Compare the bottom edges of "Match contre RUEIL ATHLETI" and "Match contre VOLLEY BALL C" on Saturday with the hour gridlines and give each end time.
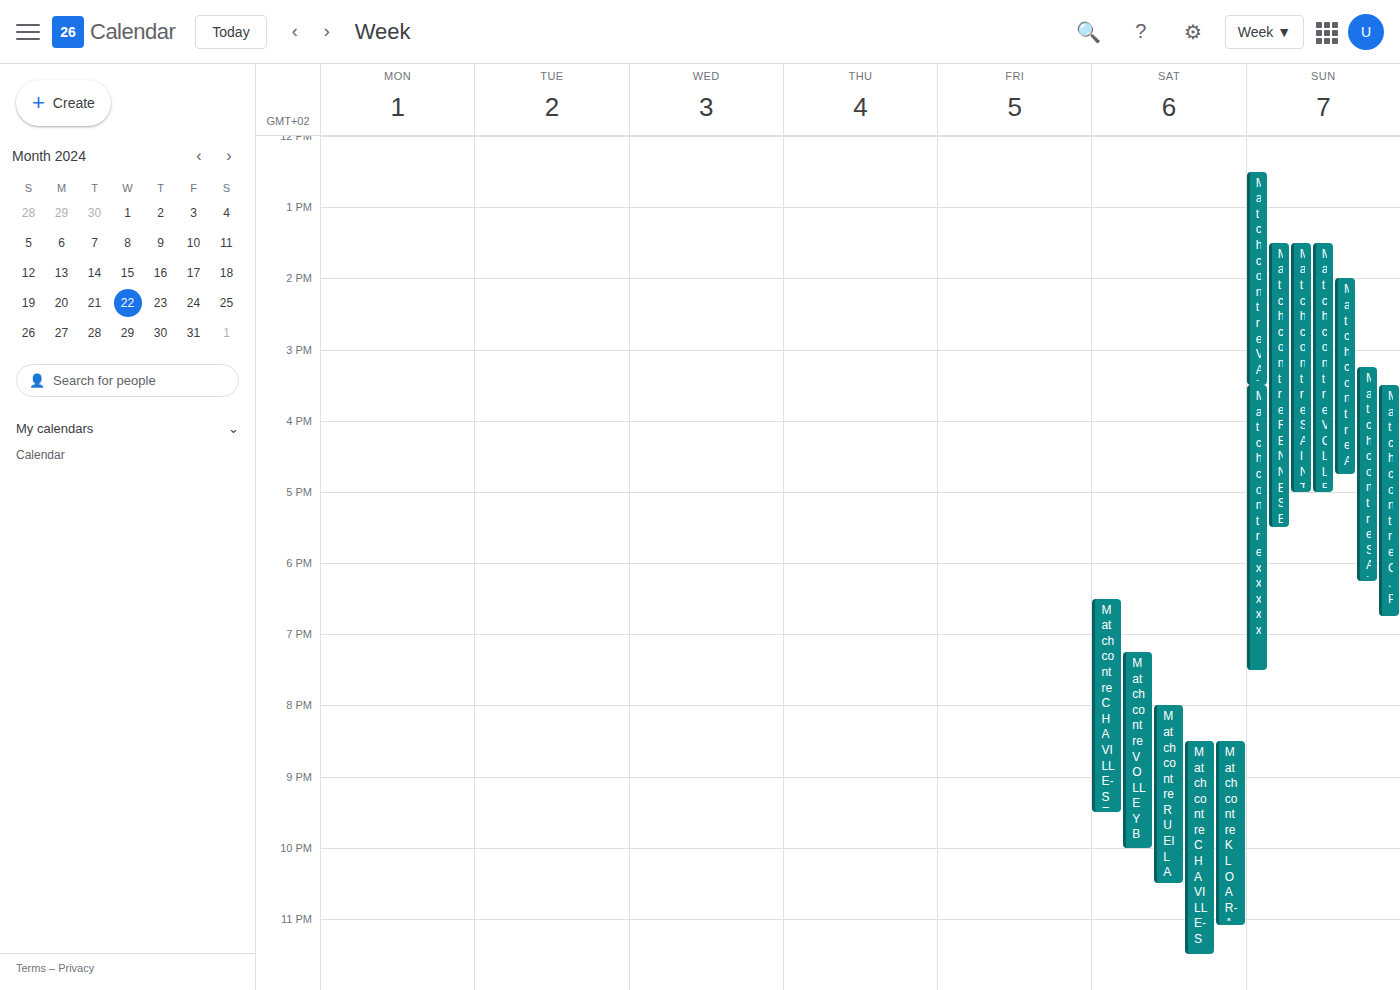
"Match contre RUEIL ATHLETI": 10:30 PM, halfway between the 10 PM and 11 PM lines. "Match contre VOLLEY BALL C": 10:00 PM, exactly on the 10 PM line.